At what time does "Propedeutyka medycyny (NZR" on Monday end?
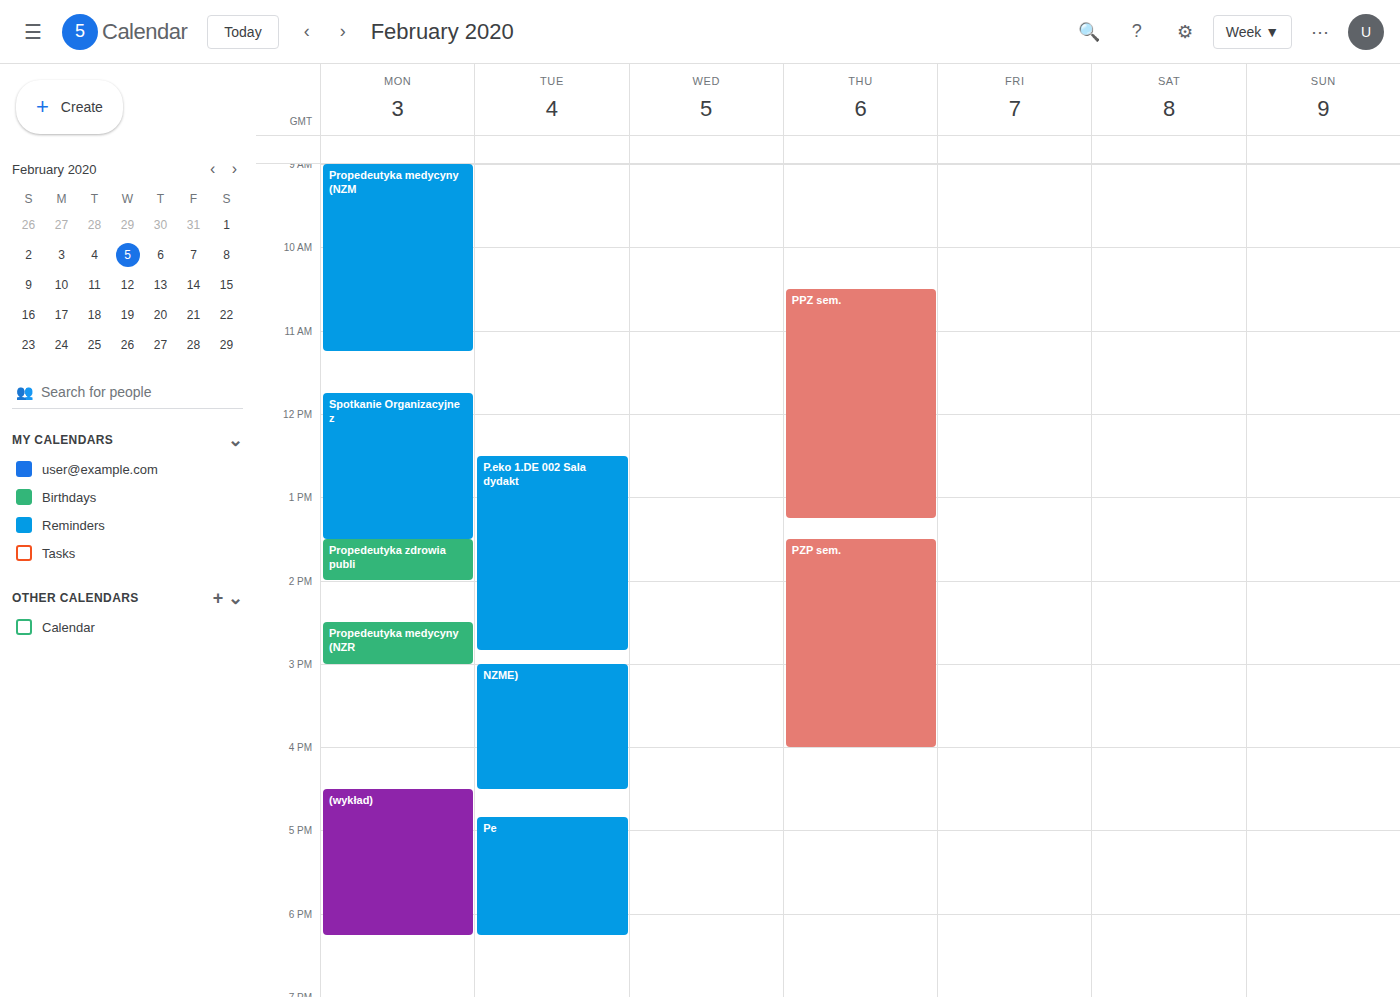
3:00 PM